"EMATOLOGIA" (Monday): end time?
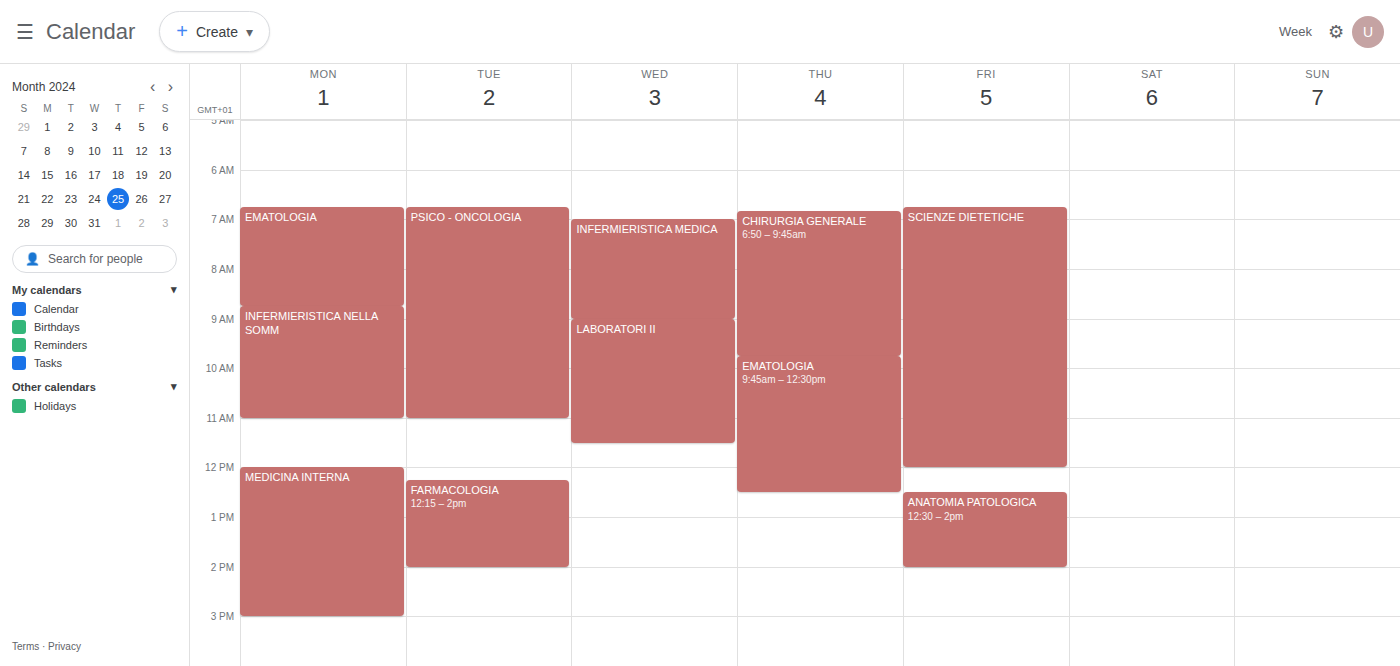
8:45 AM